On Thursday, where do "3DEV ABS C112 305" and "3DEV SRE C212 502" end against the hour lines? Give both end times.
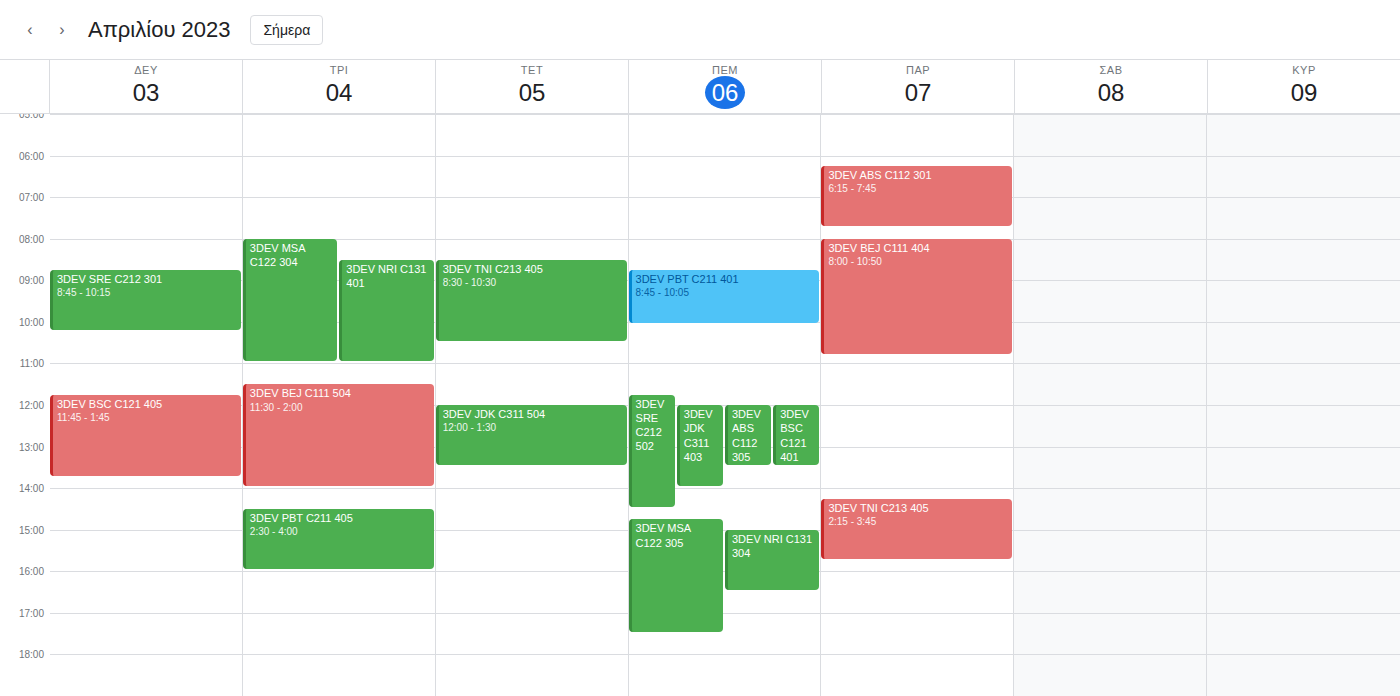
"3DEV ABS C112 305": 1:30 PM, halfway between the 1 PM and 2 PM lines. "3DEV SRE C212 502": 2:30 PM, halfway between the 2 PM and 3 PM lines.